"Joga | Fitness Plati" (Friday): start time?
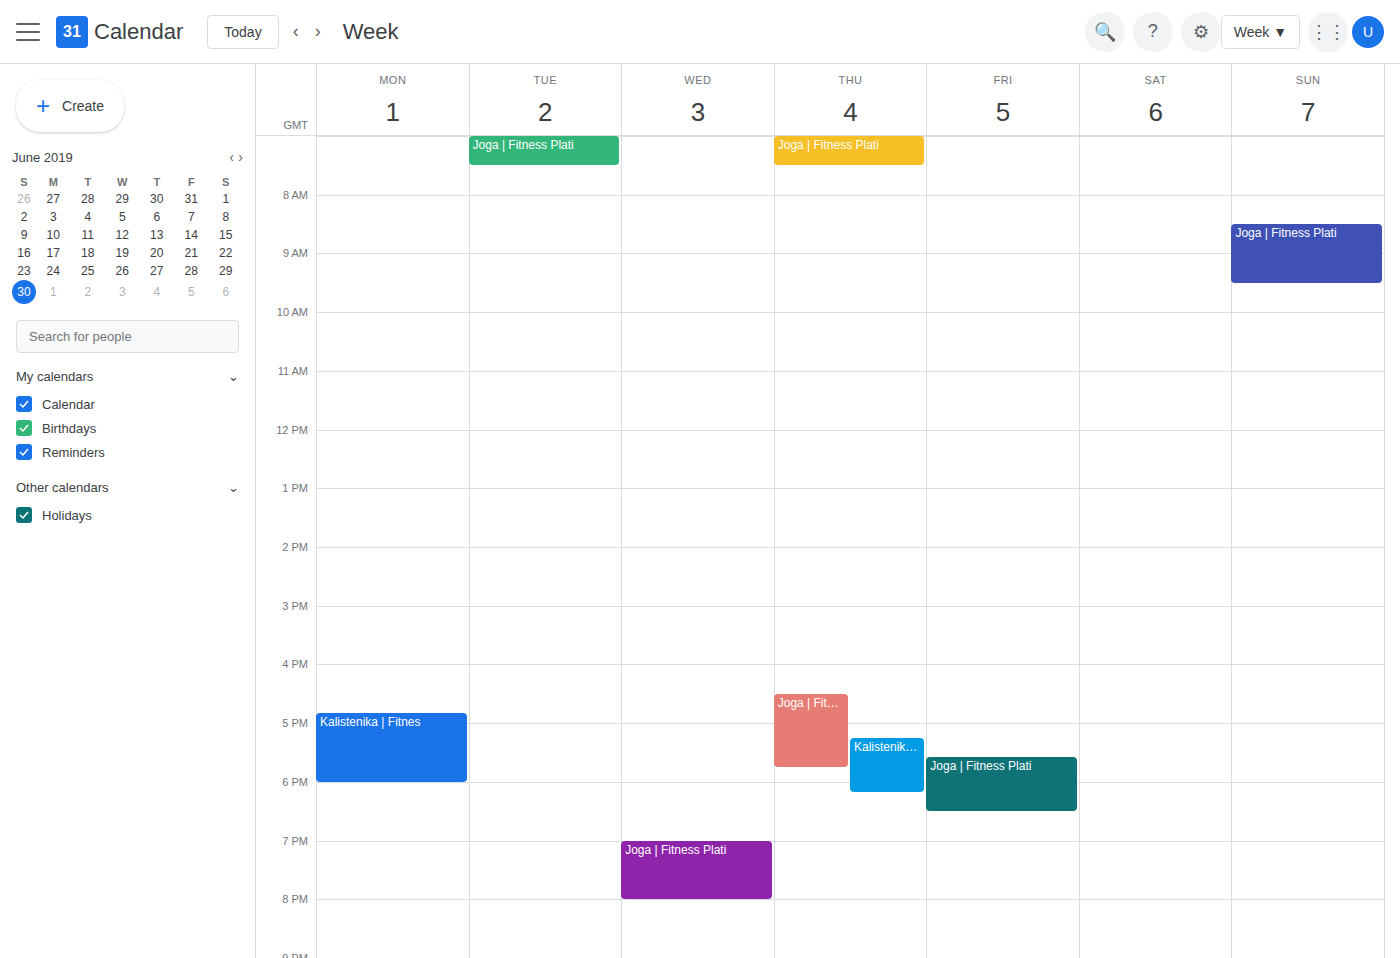
17:35